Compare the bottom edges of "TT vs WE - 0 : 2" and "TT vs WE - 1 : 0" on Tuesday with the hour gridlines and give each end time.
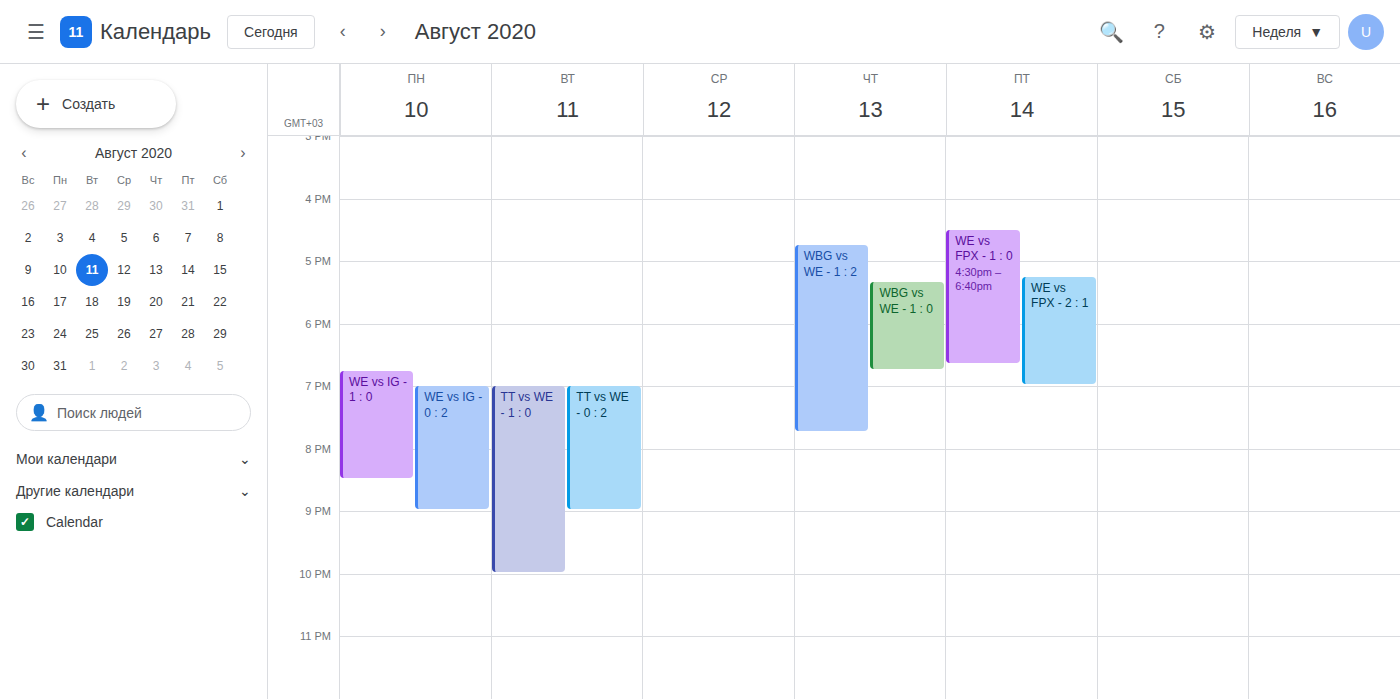
"TT vs WE - 0 : 2": 9:00 PM, exactly on the 9 PM line. "TT vs WE - 1 : 0": 10:00 PM, exactly on the 10 PM line.